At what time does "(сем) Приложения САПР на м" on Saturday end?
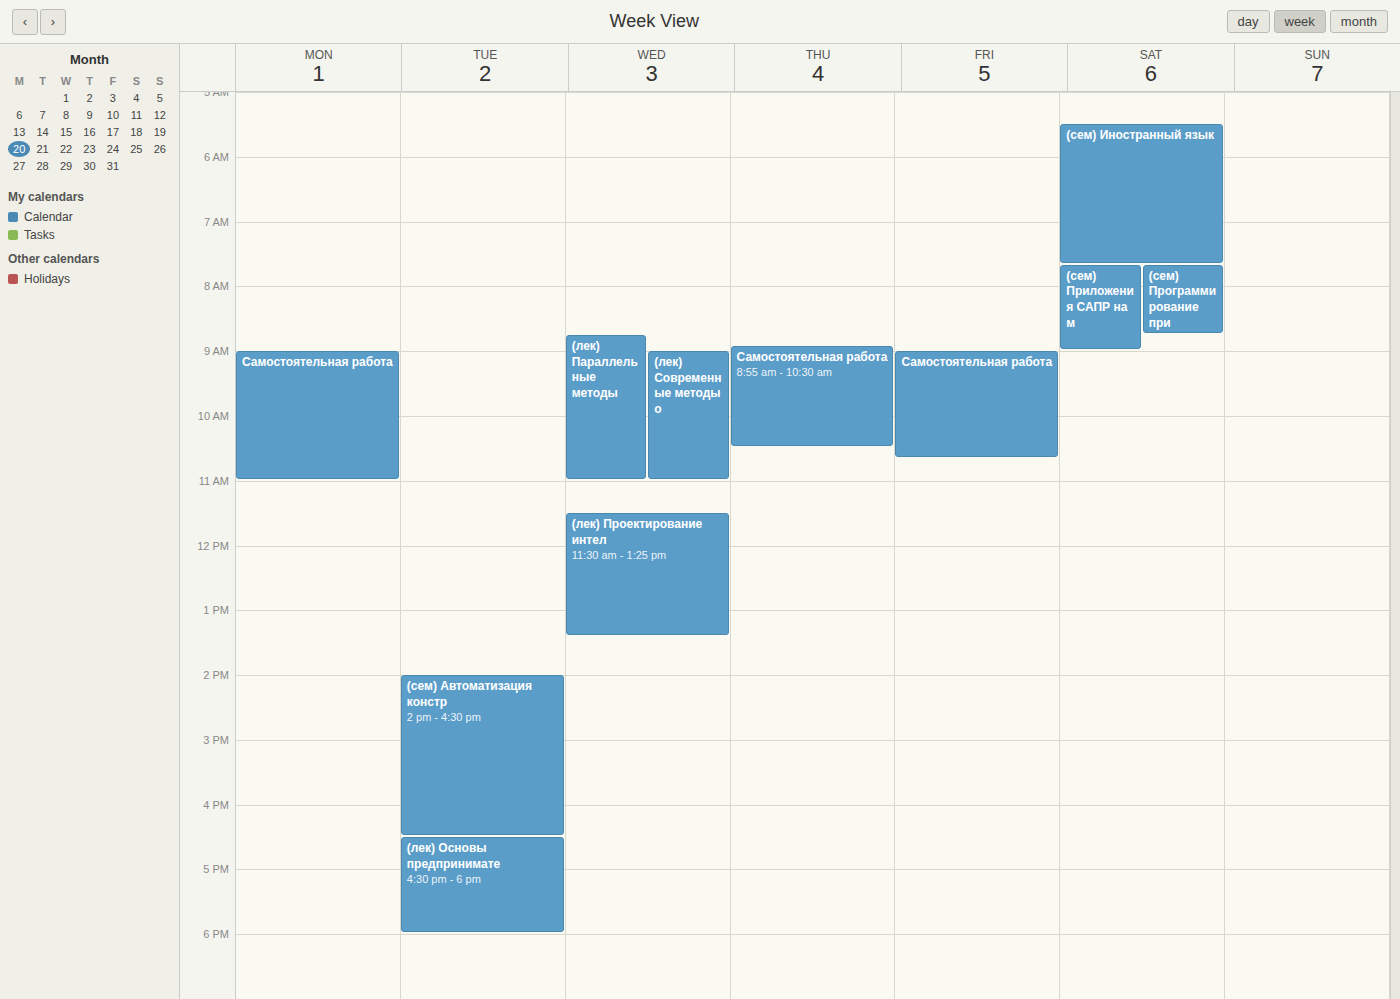
9:00 AM